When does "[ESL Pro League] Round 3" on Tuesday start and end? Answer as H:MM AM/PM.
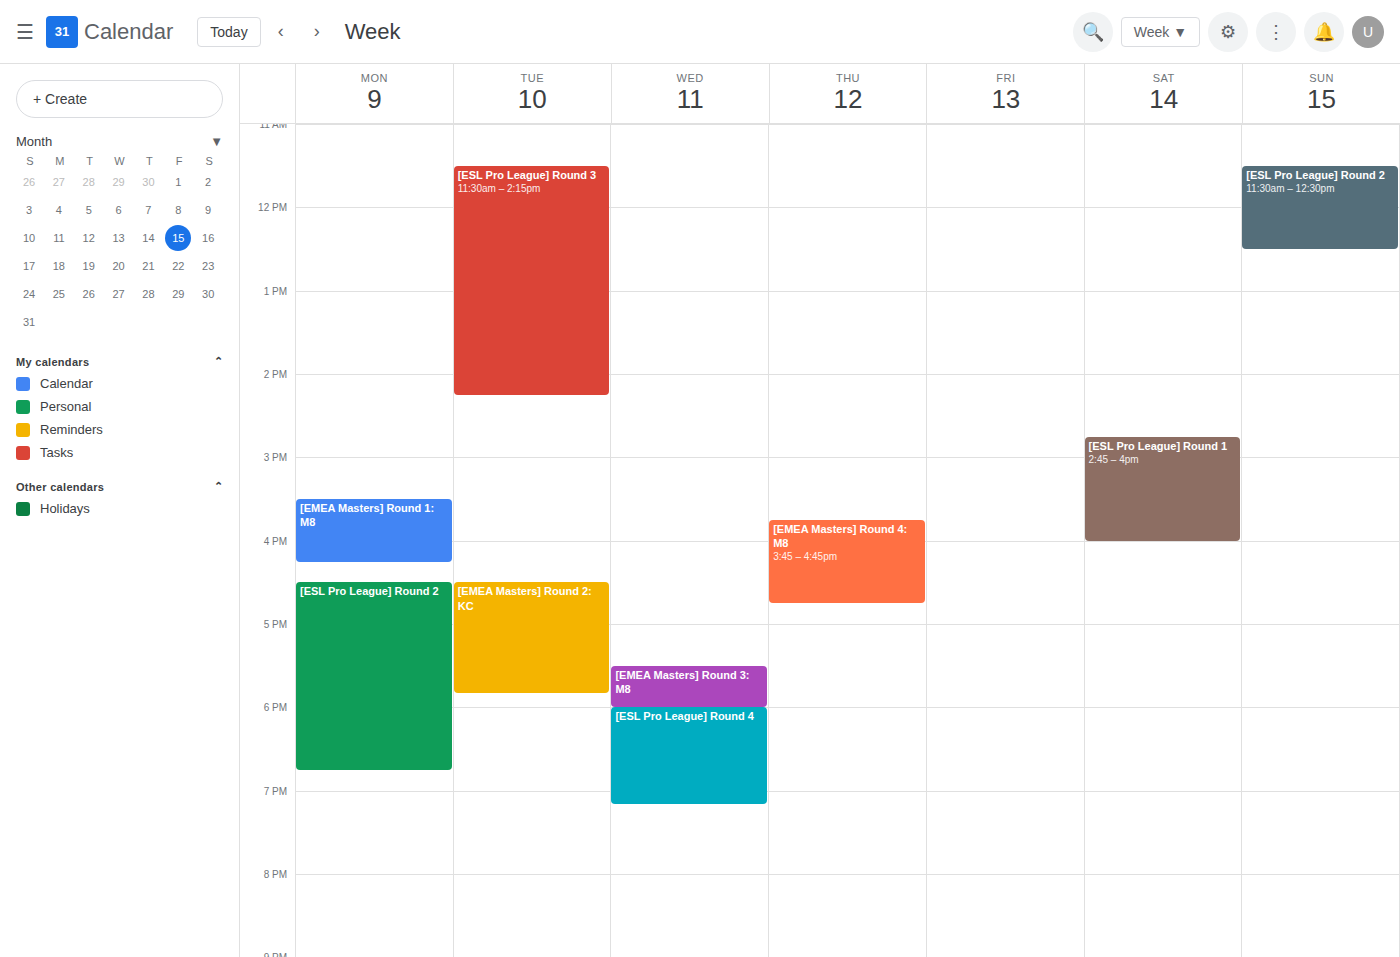
11:30 AM to 2:15 PM